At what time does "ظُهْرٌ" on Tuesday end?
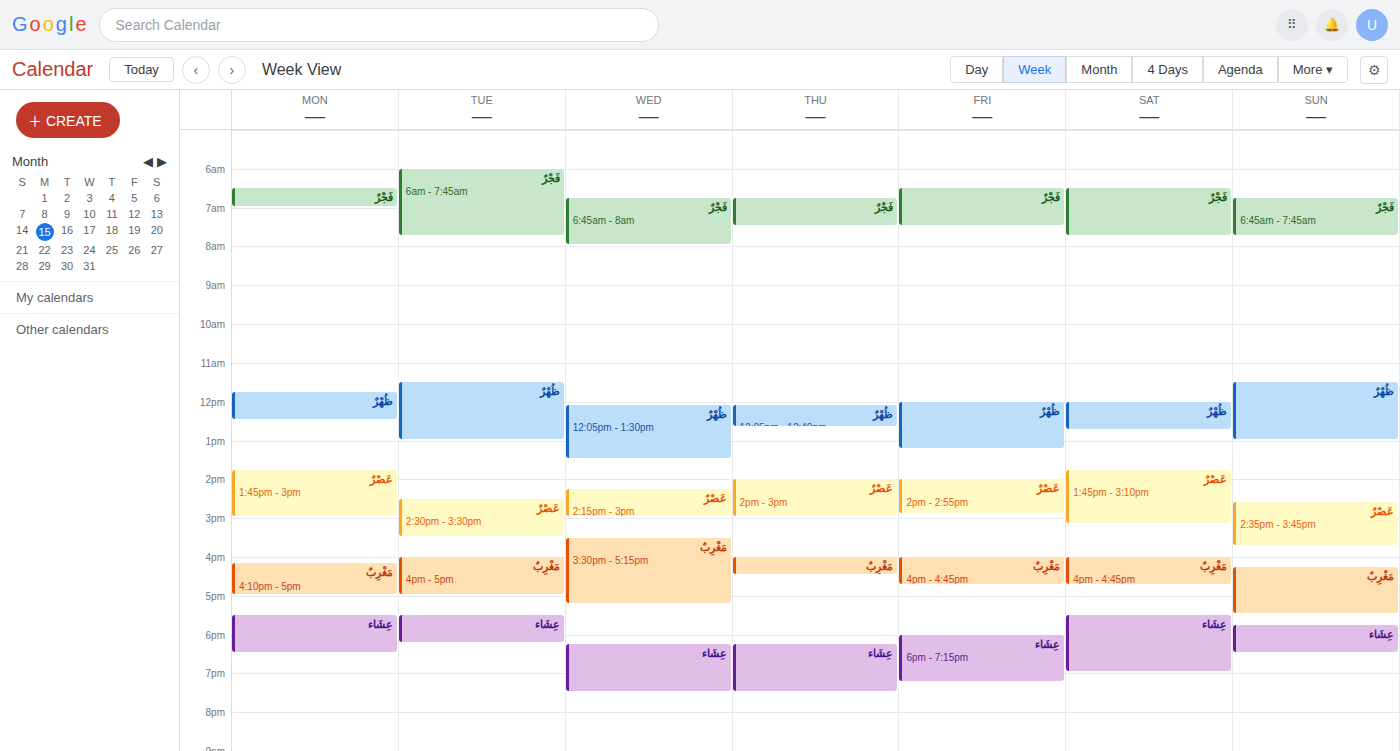
1:00 PM